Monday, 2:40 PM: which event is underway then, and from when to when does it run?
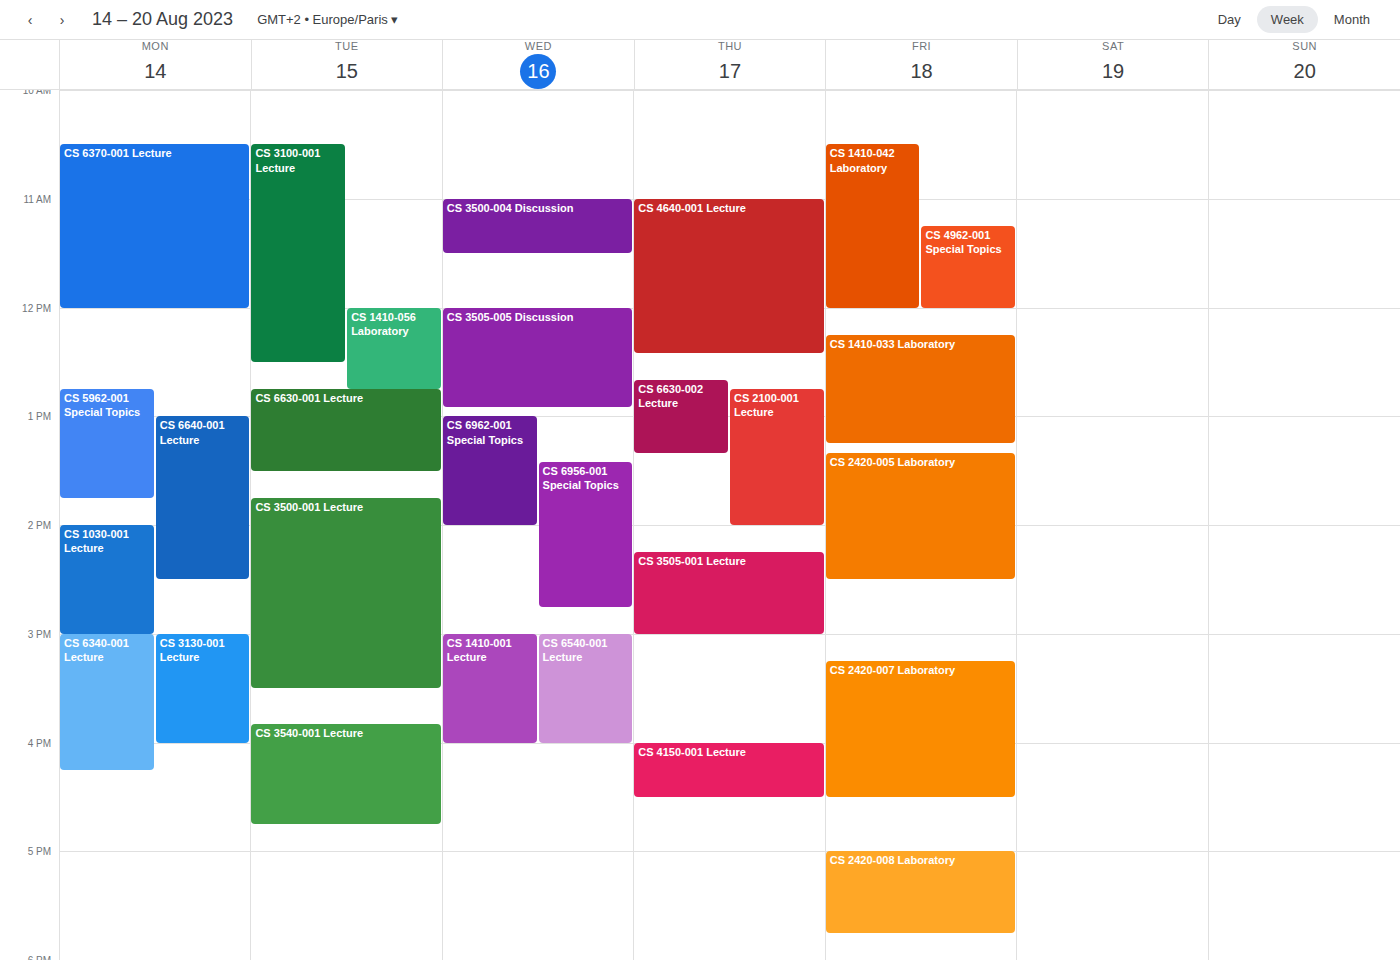
"CS 1030-001 Lecture", 2:00 PM to 3:00 PM